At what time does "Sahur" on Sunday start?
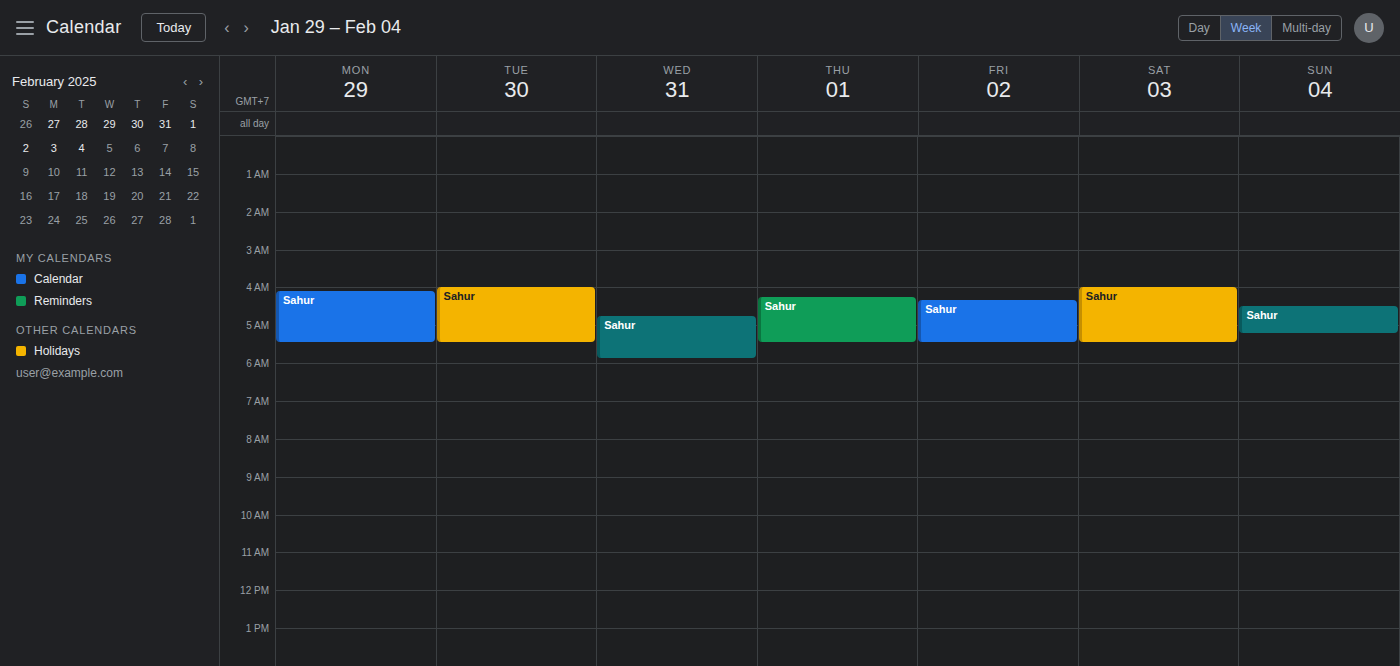
4:30 AM